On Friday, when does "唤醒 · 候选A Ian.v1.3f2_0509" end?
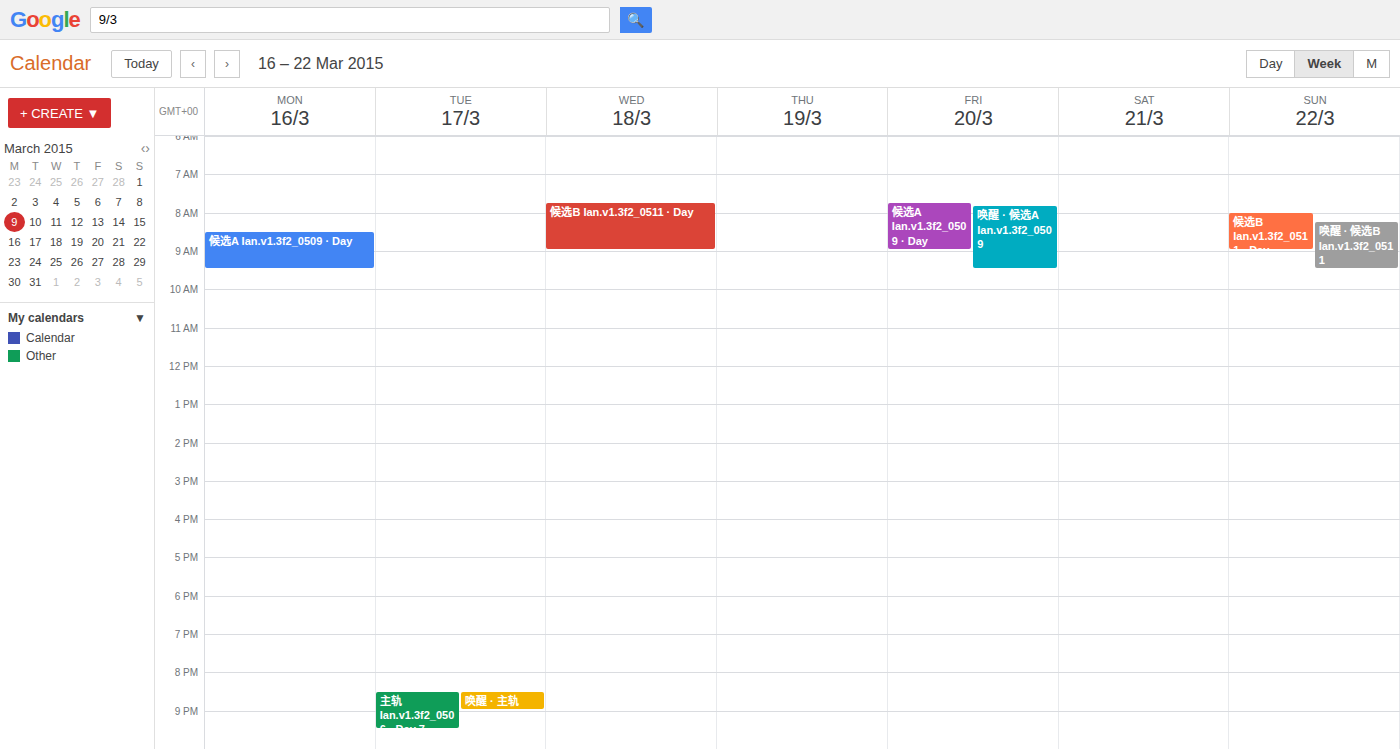
9:30 AM